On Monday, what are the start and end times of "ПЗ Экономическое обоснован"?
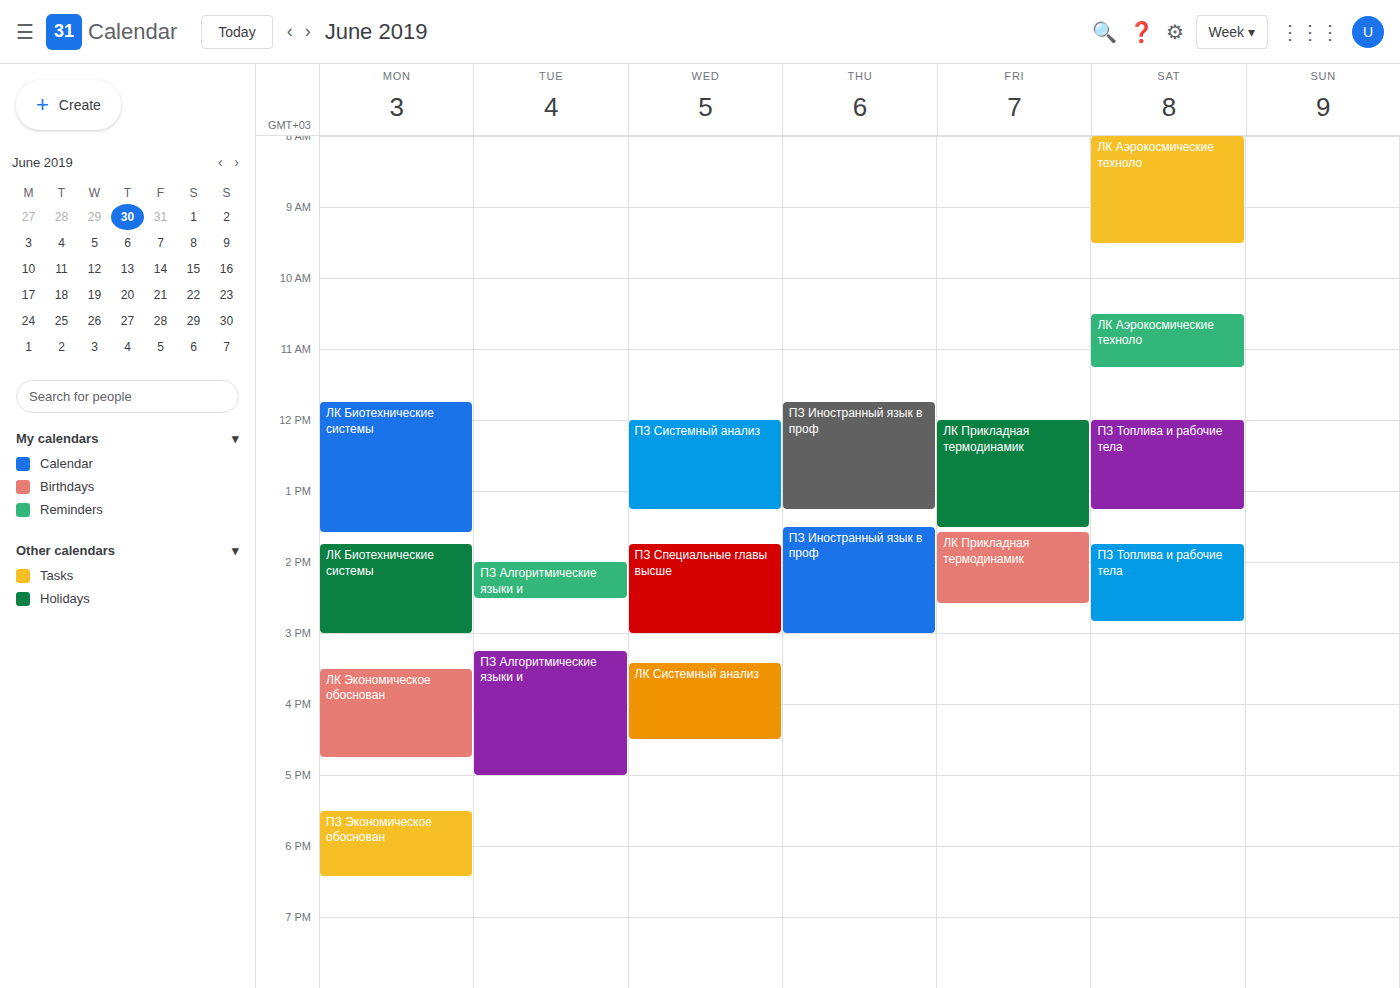
5:30 PM to 6:25 PM